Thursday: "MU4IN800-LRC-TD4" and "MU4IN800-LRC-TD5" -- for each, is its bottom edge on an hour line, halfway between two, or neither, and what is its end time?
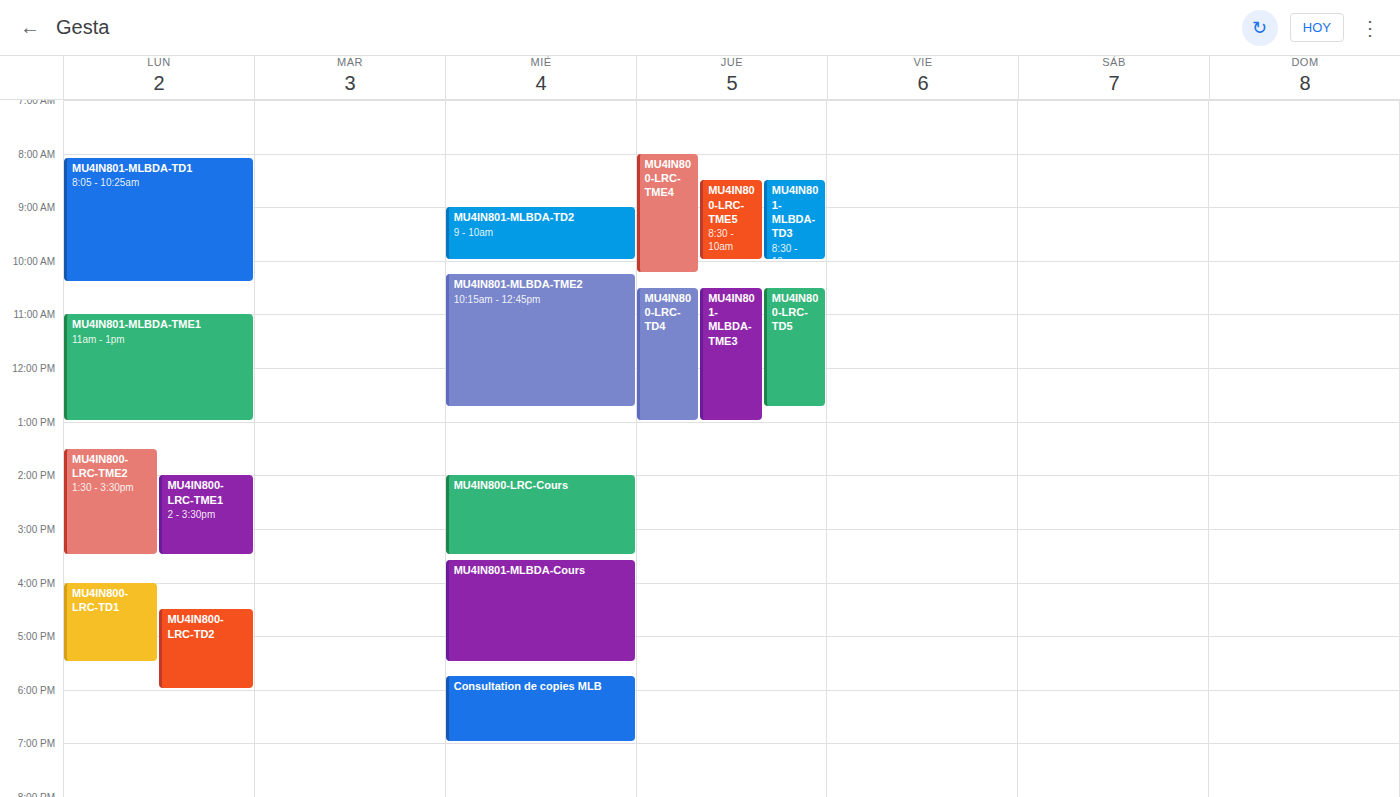
"MU4IN800-LRC-TD4": 1:00 PM, exactly on the 1 PM line. "MU4IN800-LRC-TD5": 12:45 PM, neither: three quarters of the way from the 12 PM line to the 1 PM line.